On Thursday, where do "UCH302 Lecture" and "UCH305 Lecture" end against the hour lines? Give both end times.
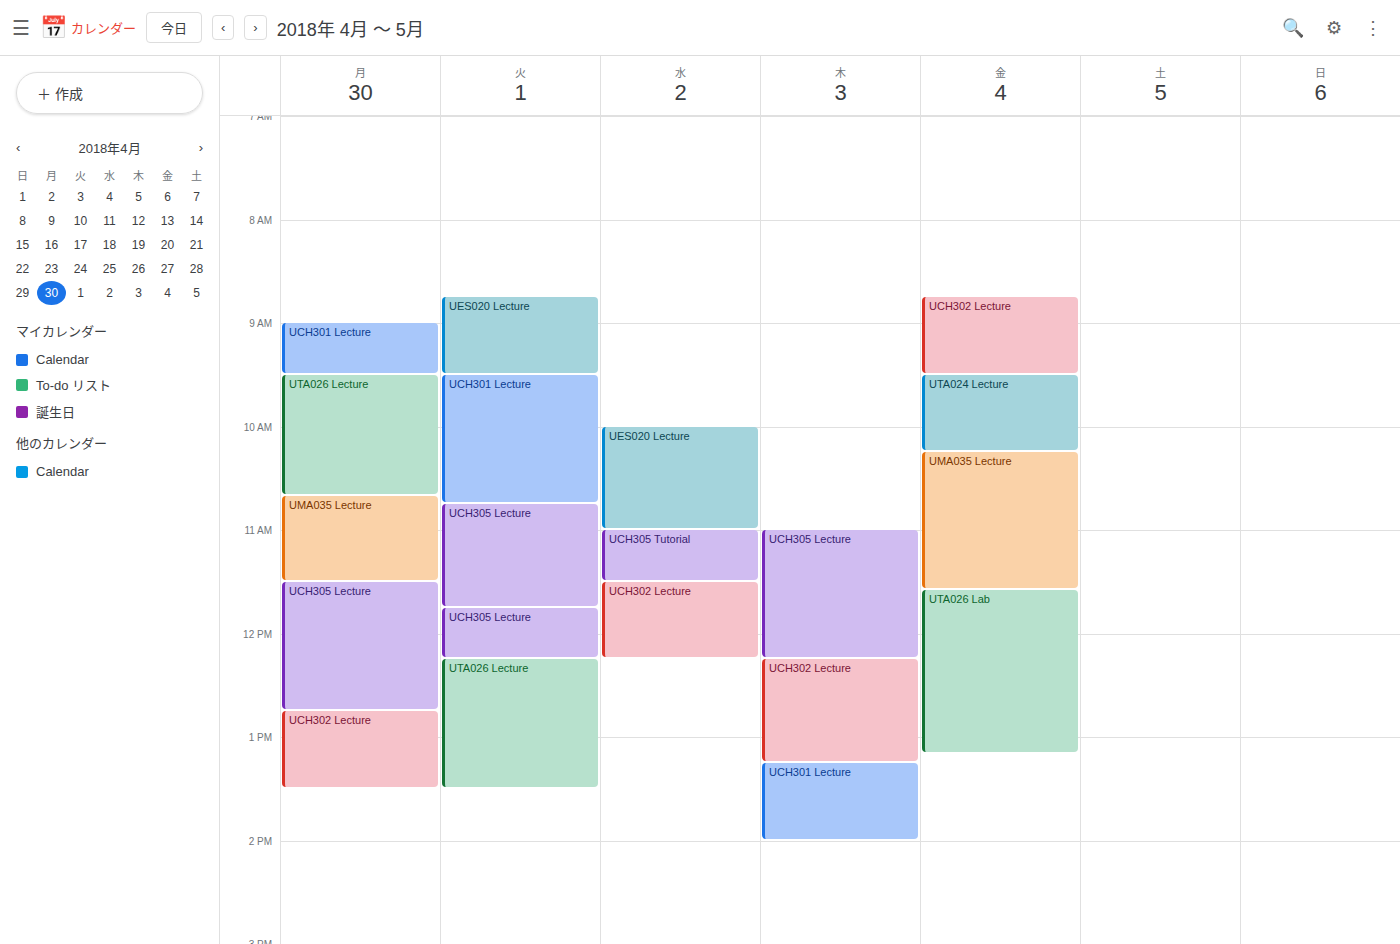
"UCH302 Lecture": 1:15 PM, neither: a quarter of the way from the 1 PM line to the 2 PM line. "UCH305 Lecture": 12:15 PM, neither: a quarter of the way from the 12 PM line to the 1 PM line.